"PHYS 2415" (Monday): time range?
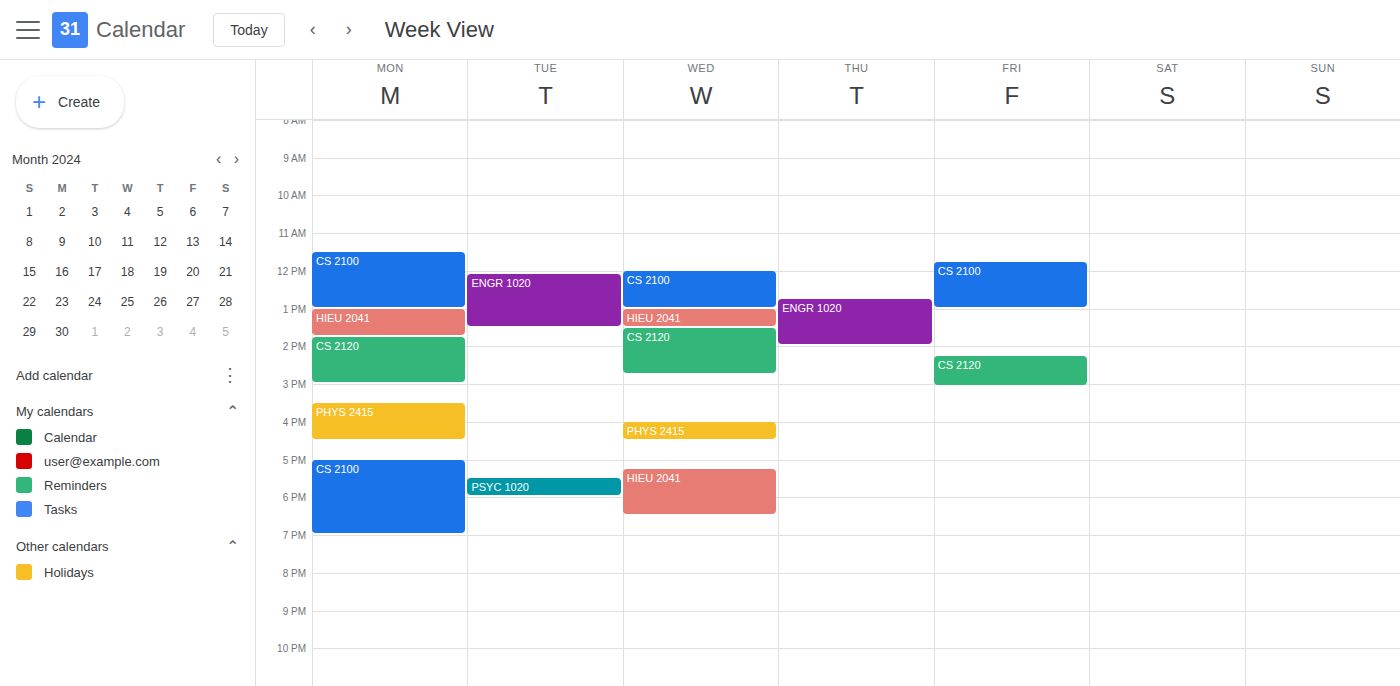
3:30 PM to 4:30 PM